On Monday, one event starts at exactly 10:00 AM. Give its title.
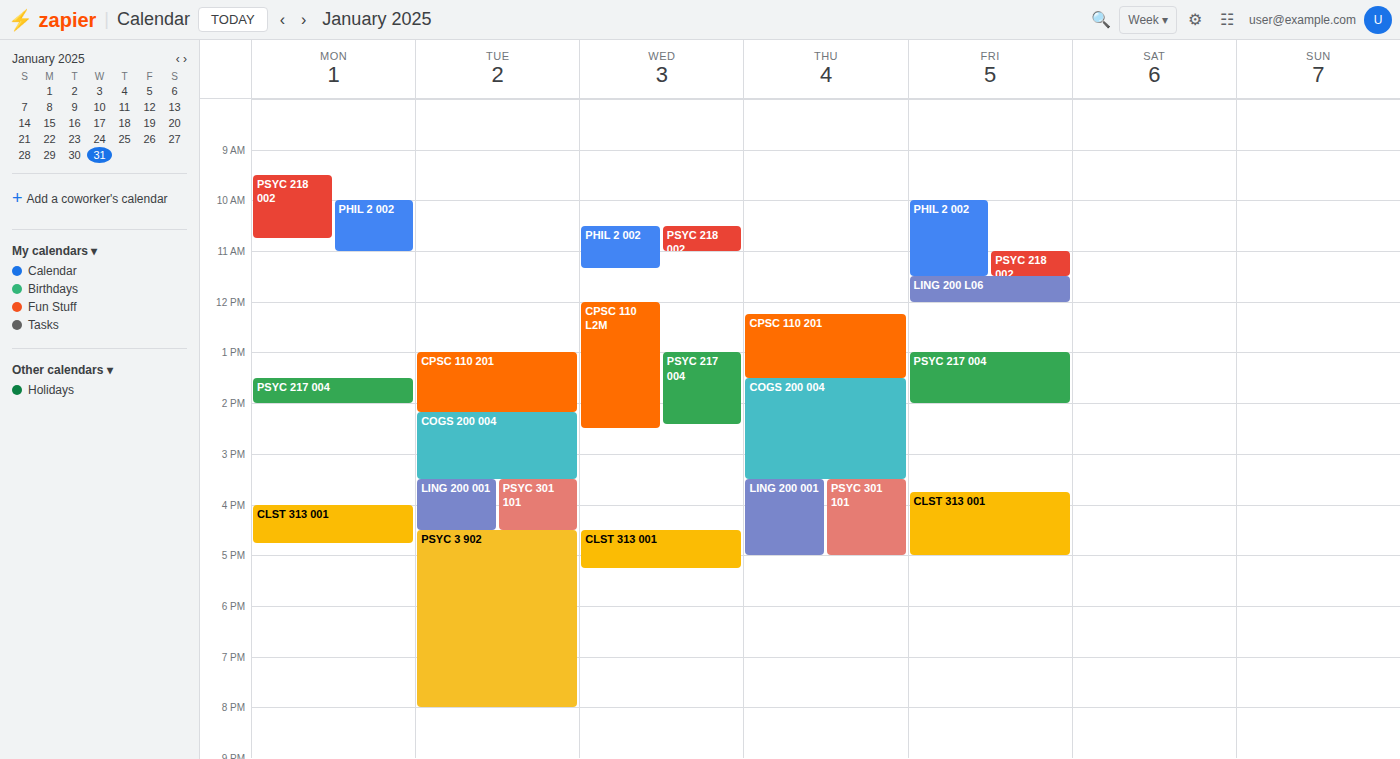
"PHIL 2 002"